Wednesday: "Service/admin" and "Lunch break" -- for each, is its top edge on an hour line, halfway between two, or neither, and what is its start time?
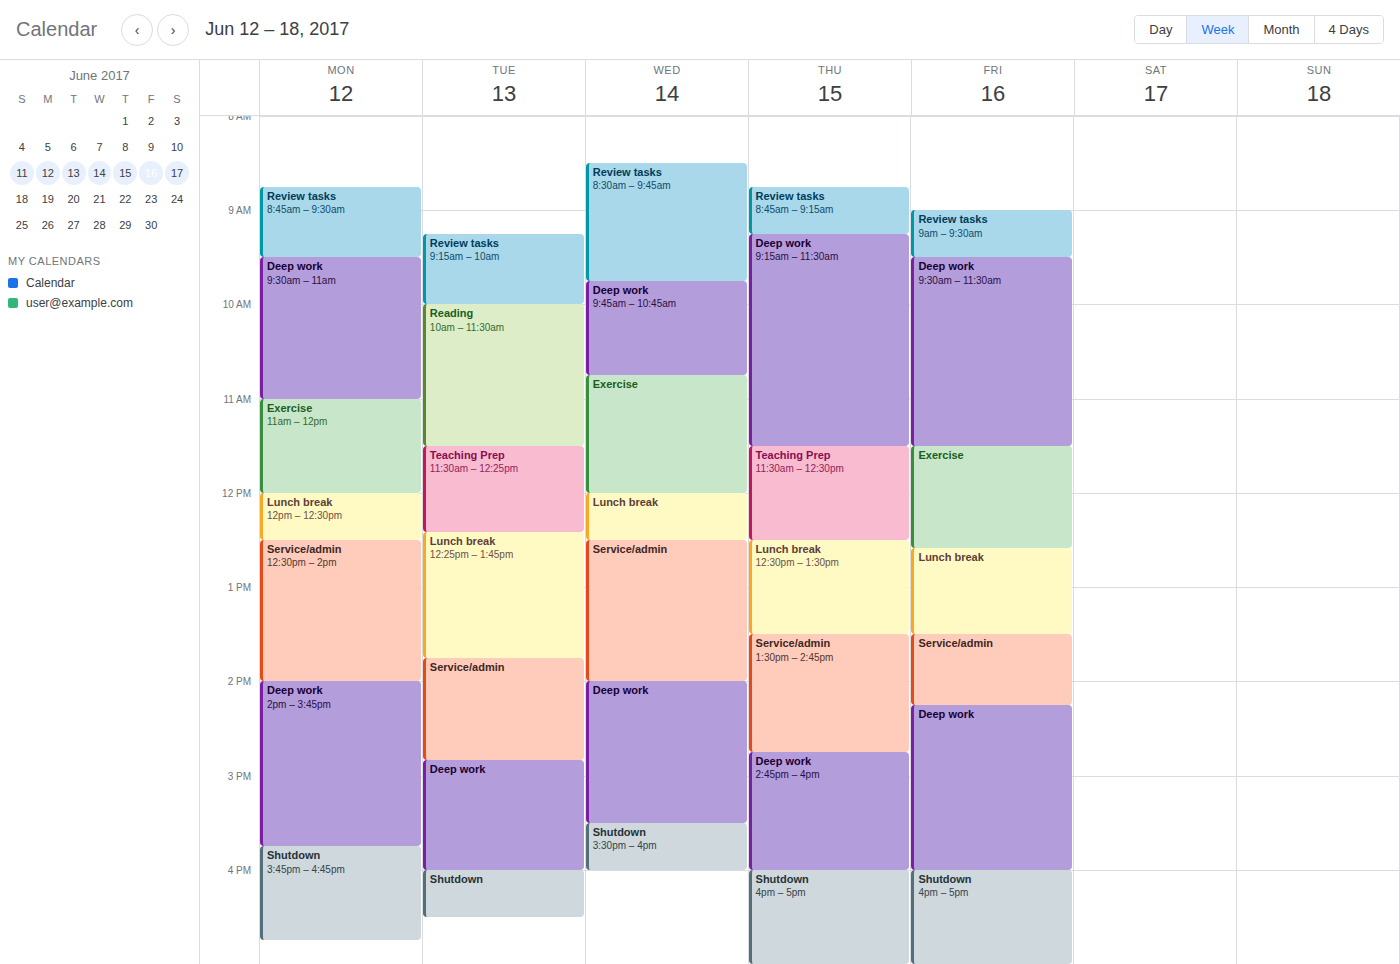
"Service/admin": 12:30 PM, halfway between the 12 PM and 1 PM lines. "Lunch break": 12:00 PM, exactly on the 12 PM line.